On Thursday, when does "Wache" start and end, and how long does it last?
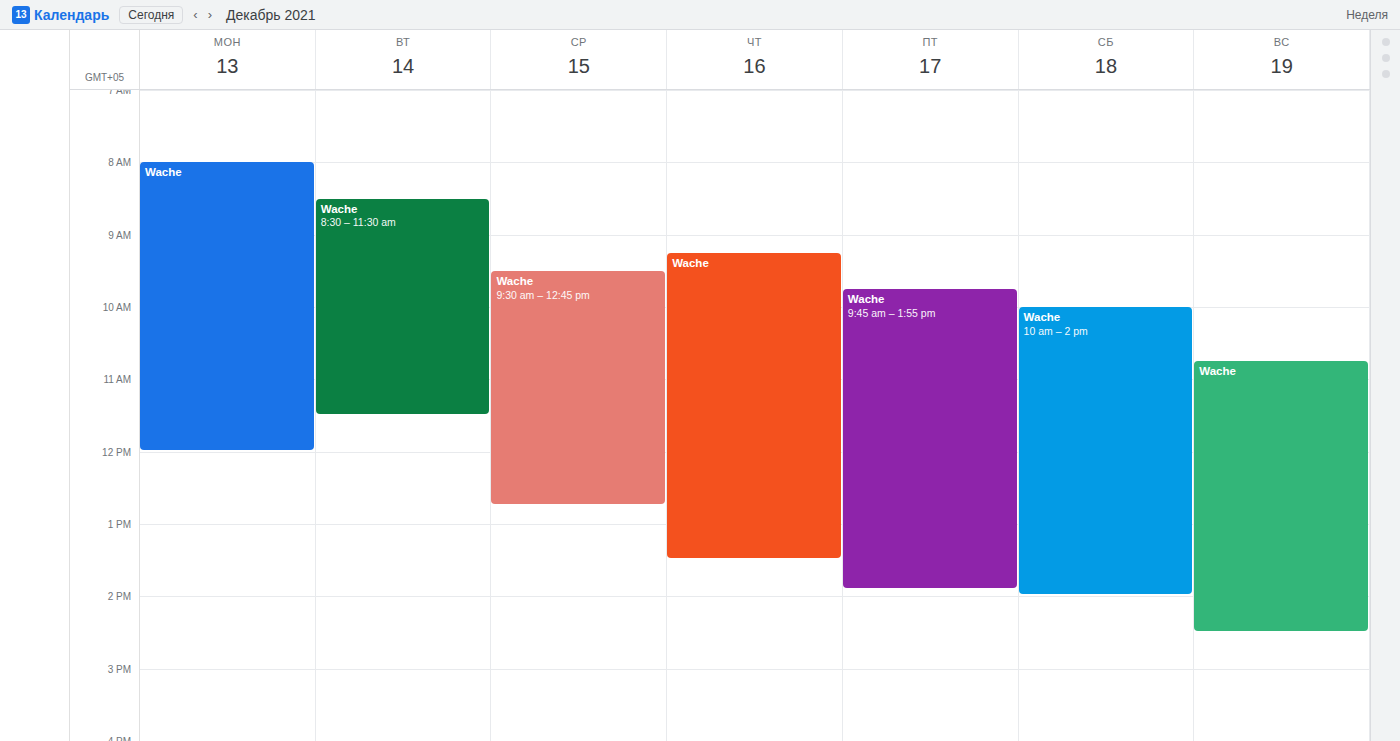
9:15 AM to 1:30 PM, 4 hours 15 minutes